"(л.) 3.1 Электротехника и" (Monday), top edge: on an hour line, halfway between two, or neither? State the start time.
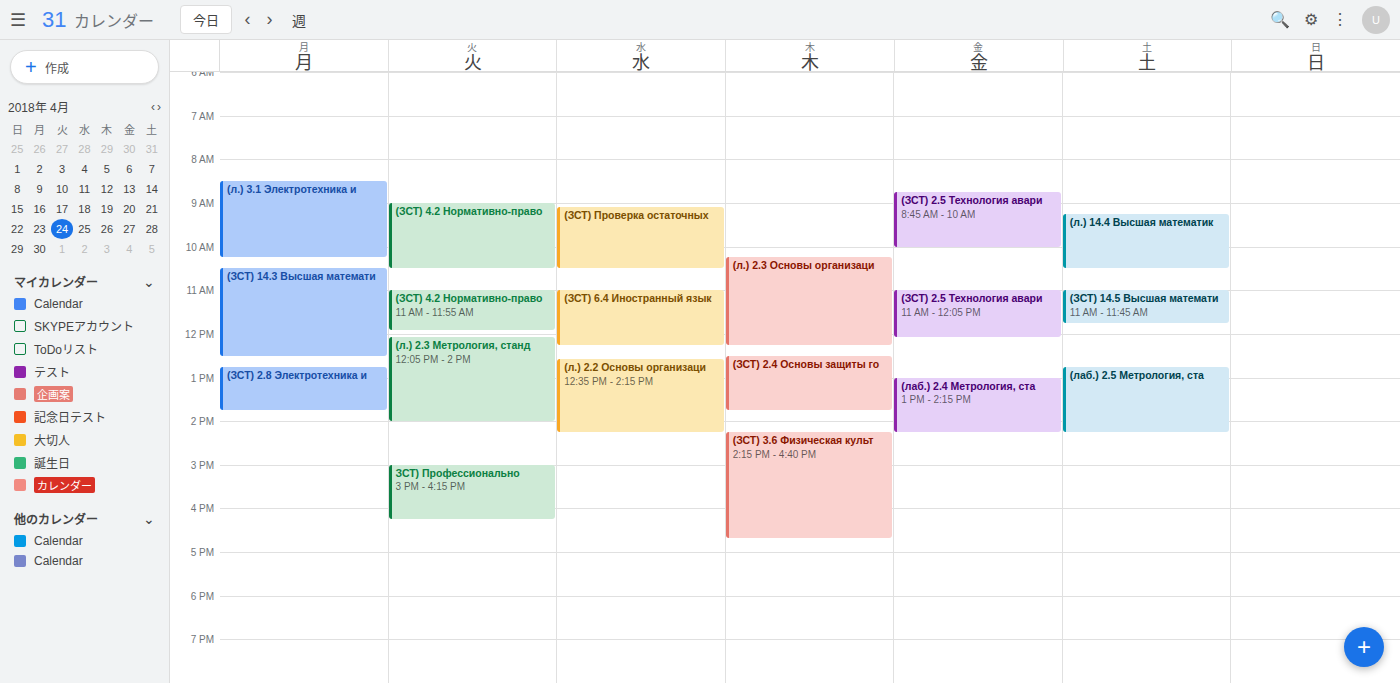
8:30 AM -- halfway between the 8 AM and 9 AM lines.